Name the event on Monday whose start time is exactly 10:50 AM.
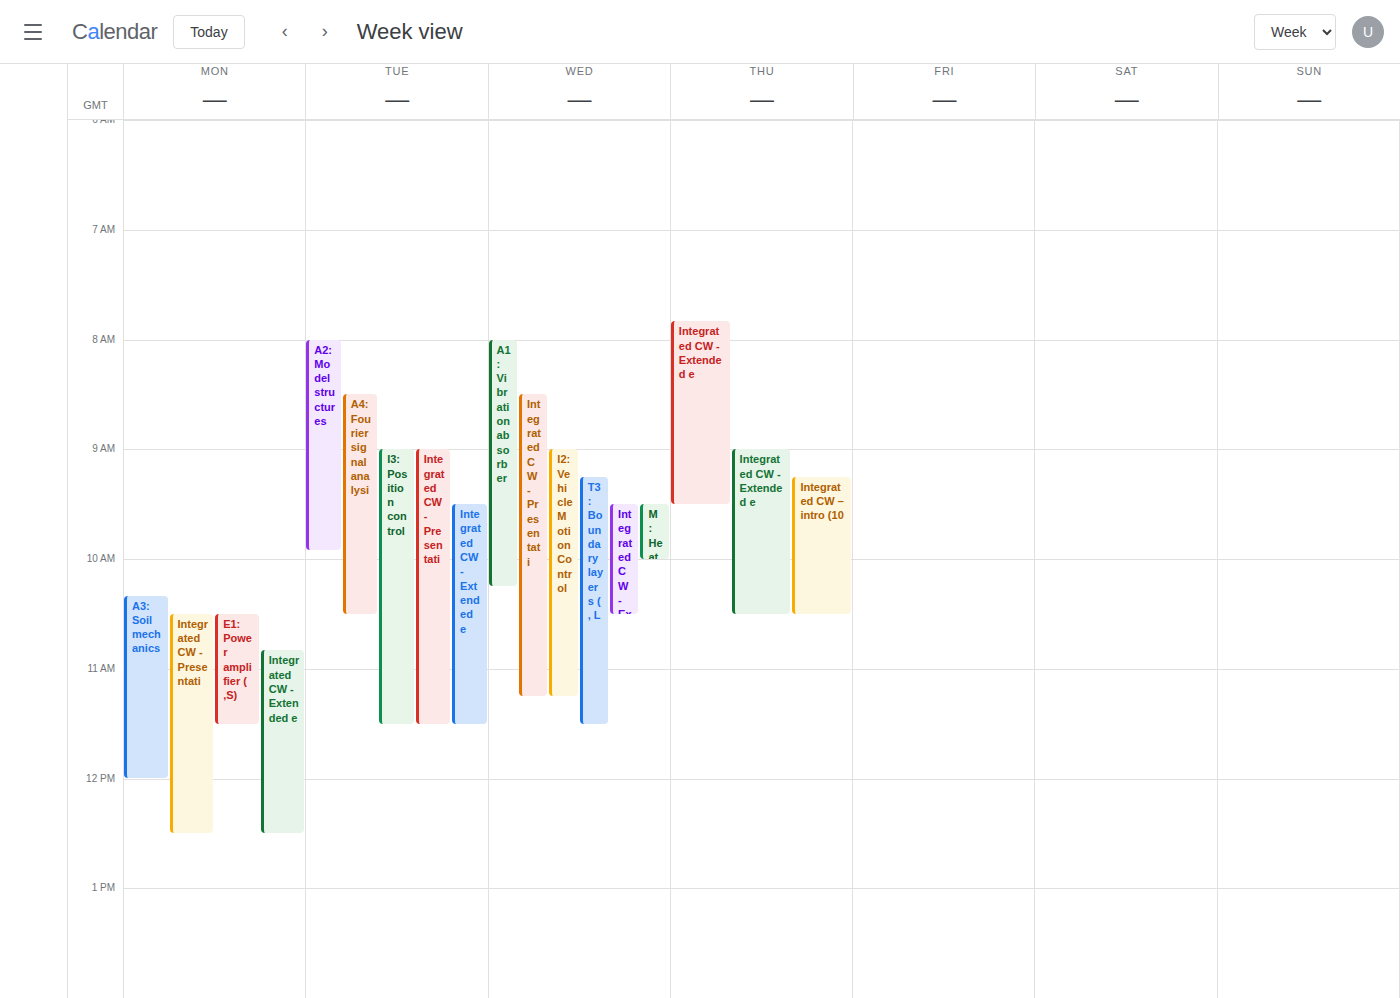
"Integrated CW - Extended e"